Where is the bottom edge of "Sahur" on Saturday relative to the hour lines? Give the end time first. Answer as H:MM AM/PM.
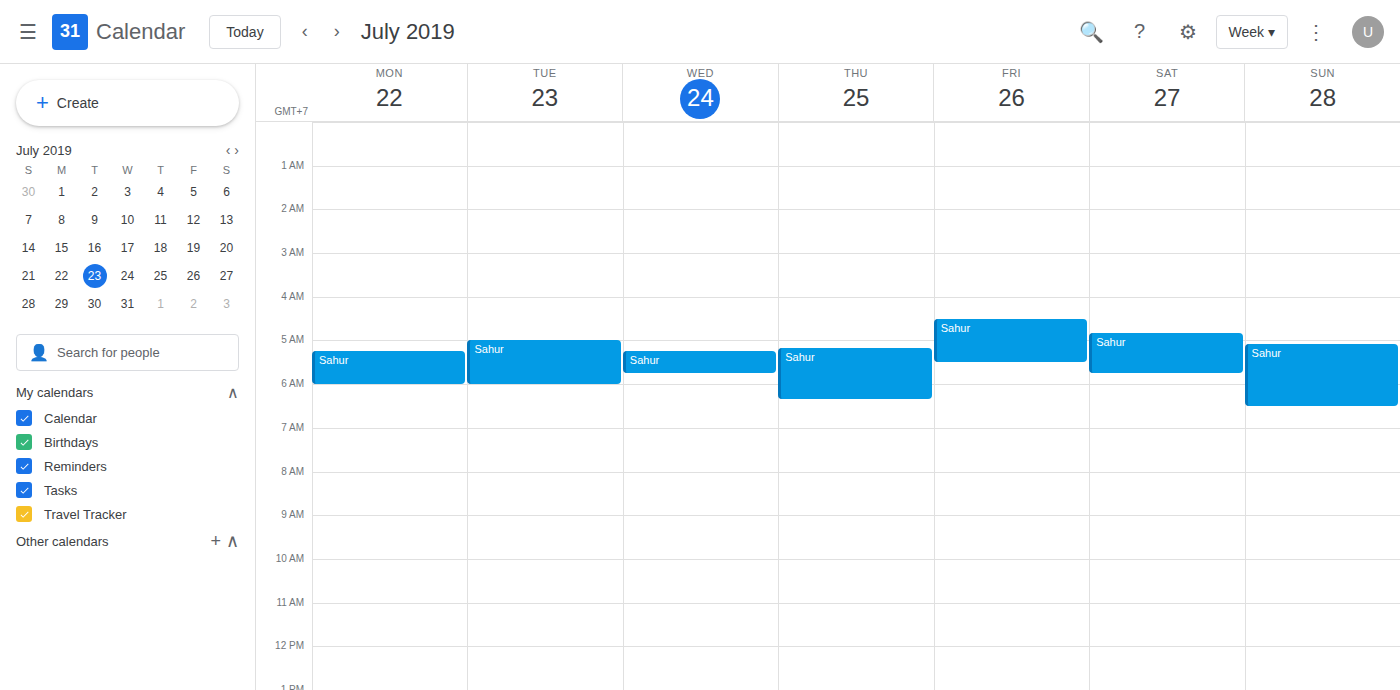
5:45 AM -- neither: three quarters of the way from the 5 AM line to the 6 AM line.